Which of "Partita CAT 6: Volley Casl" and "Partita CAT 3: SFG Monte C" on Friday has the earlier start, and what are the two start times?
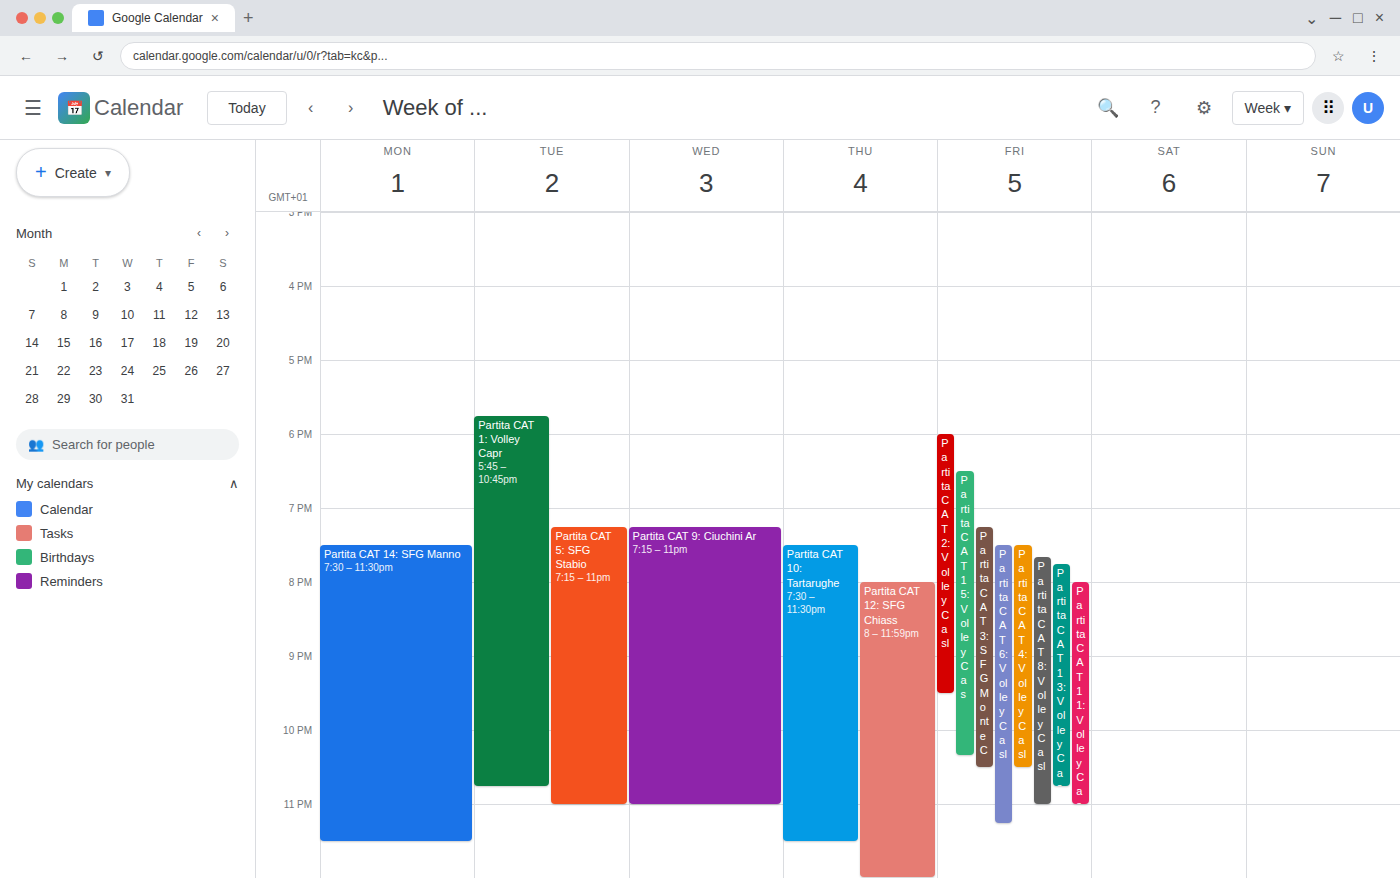
"Partita CAT 3: SFG Monte C" 7:15 PM; "Partita CAT 6: Volley Casl" 7:30 PM.